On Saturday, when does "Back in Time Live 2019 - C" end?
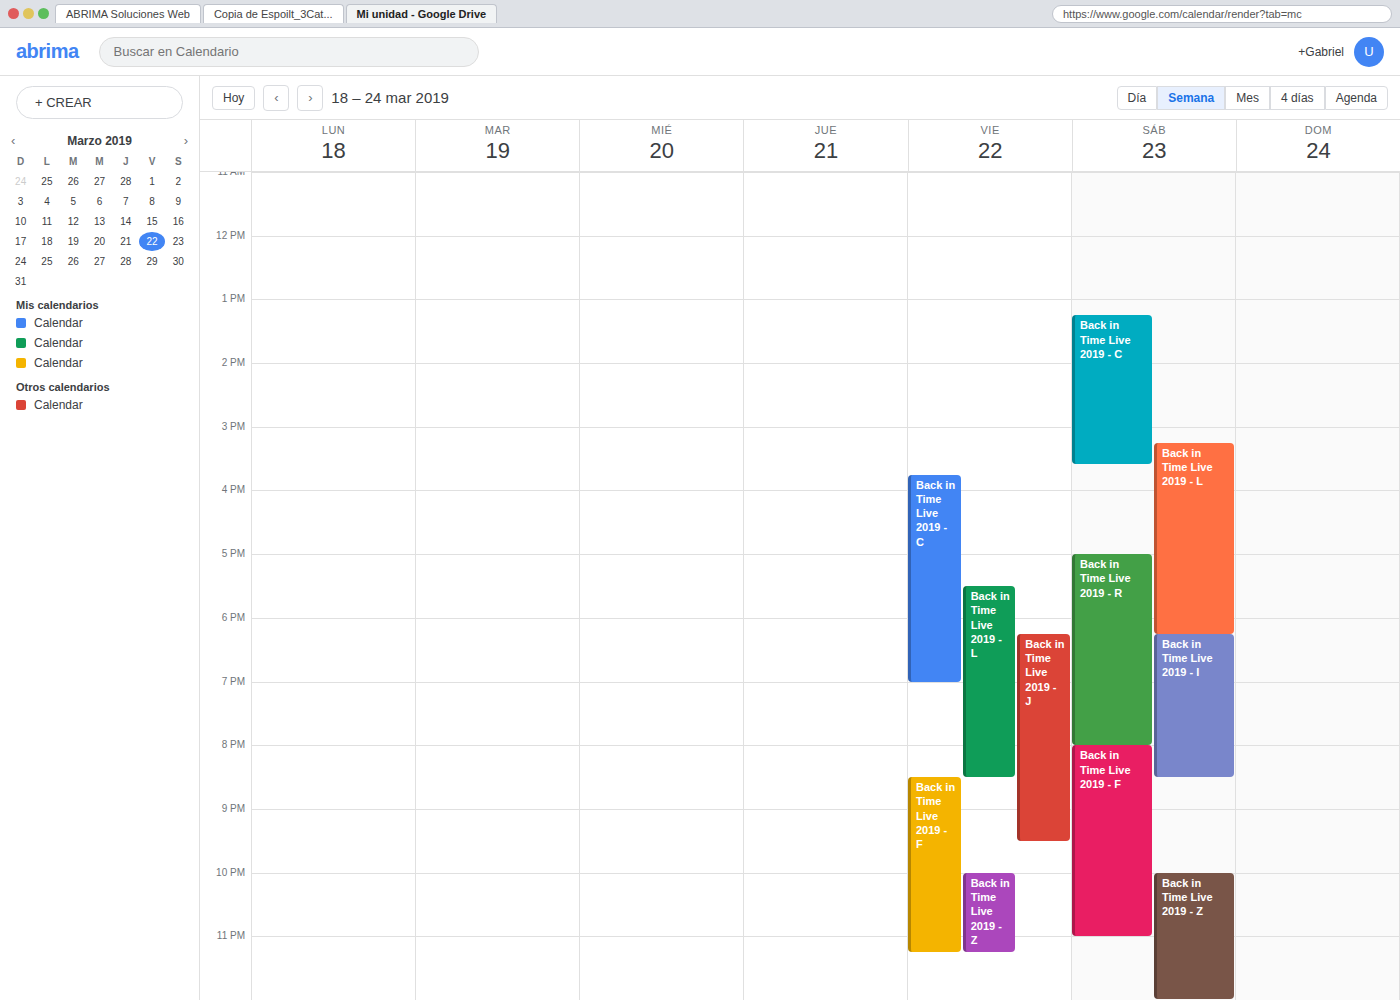
3:35 PM